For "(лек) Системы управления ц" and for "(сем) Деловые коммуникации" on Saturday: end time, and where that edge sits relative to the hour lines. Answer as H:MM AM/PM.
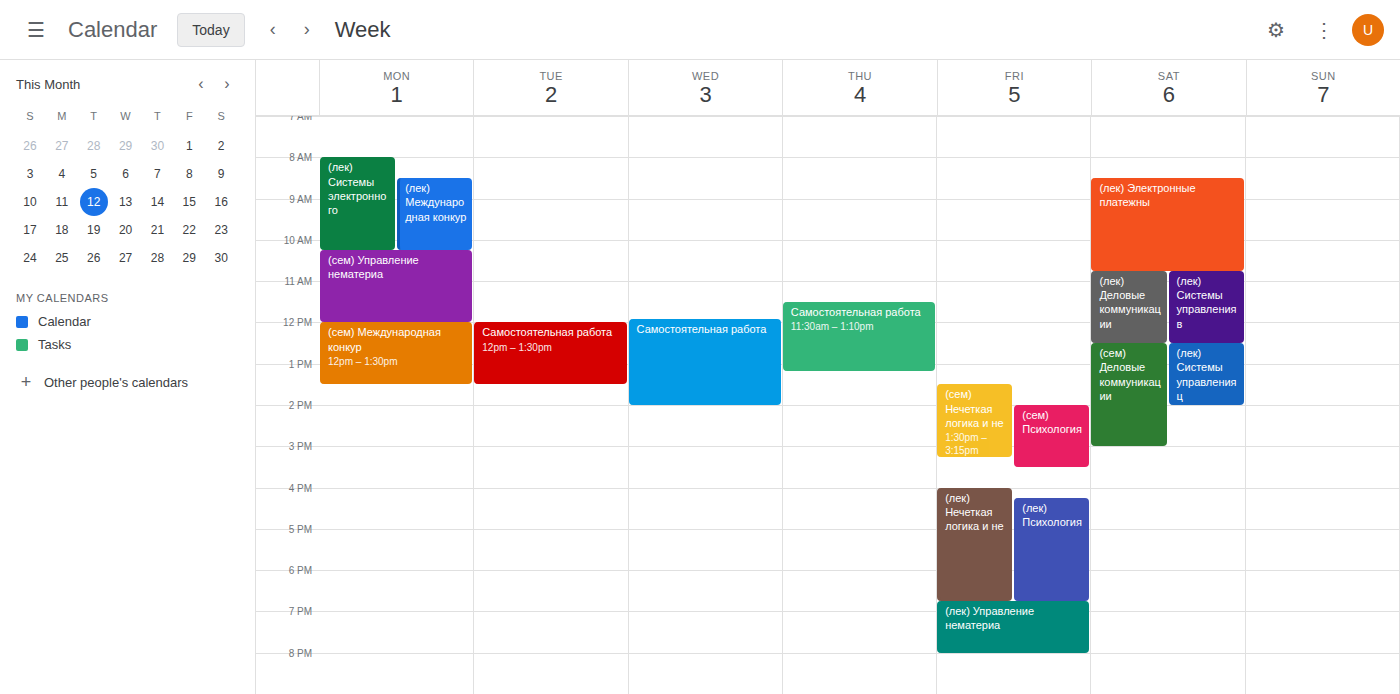
"(лек) Системы управления ц": 2:00 PM, exactly on the 2 PM line. "(сем) Деловые коммуникации": 3:00 PM, exactly on the 3 PM line.